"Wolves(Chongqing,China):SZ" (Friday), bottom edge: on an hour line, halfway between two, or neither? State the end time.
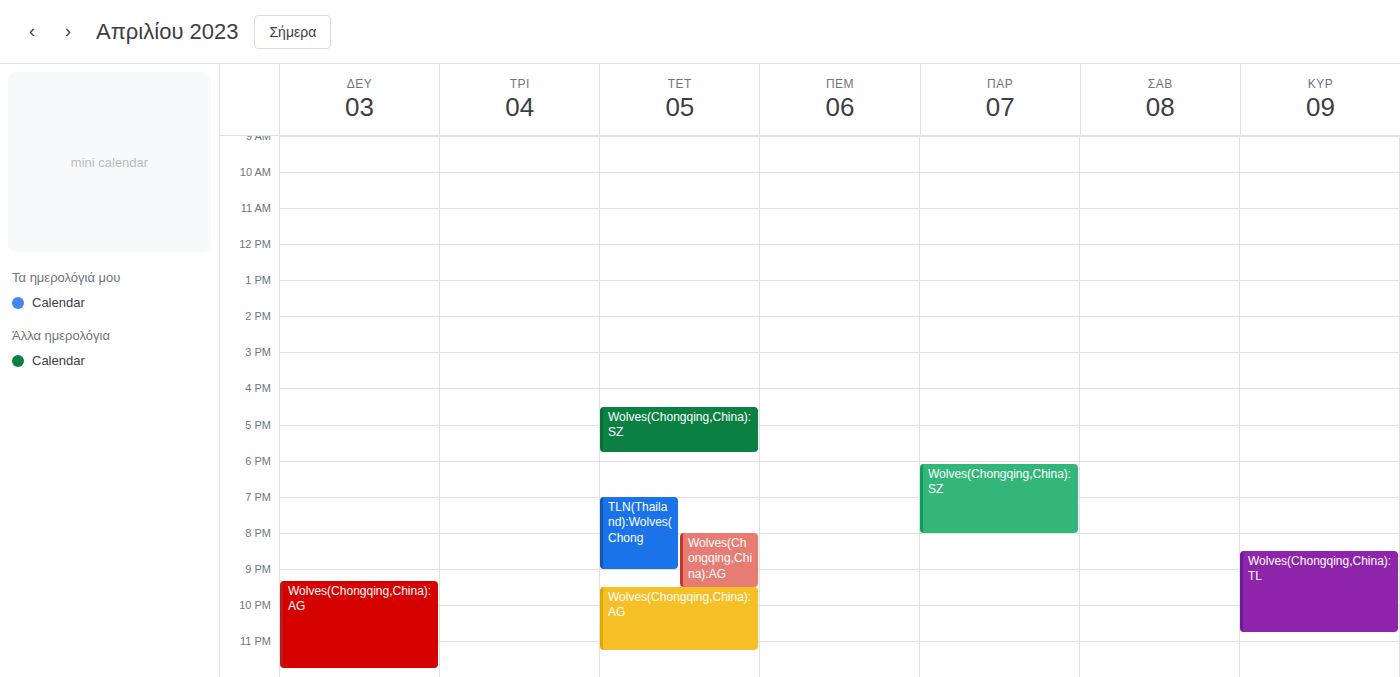
8:00 PM -- exactly on the 8 PM line.